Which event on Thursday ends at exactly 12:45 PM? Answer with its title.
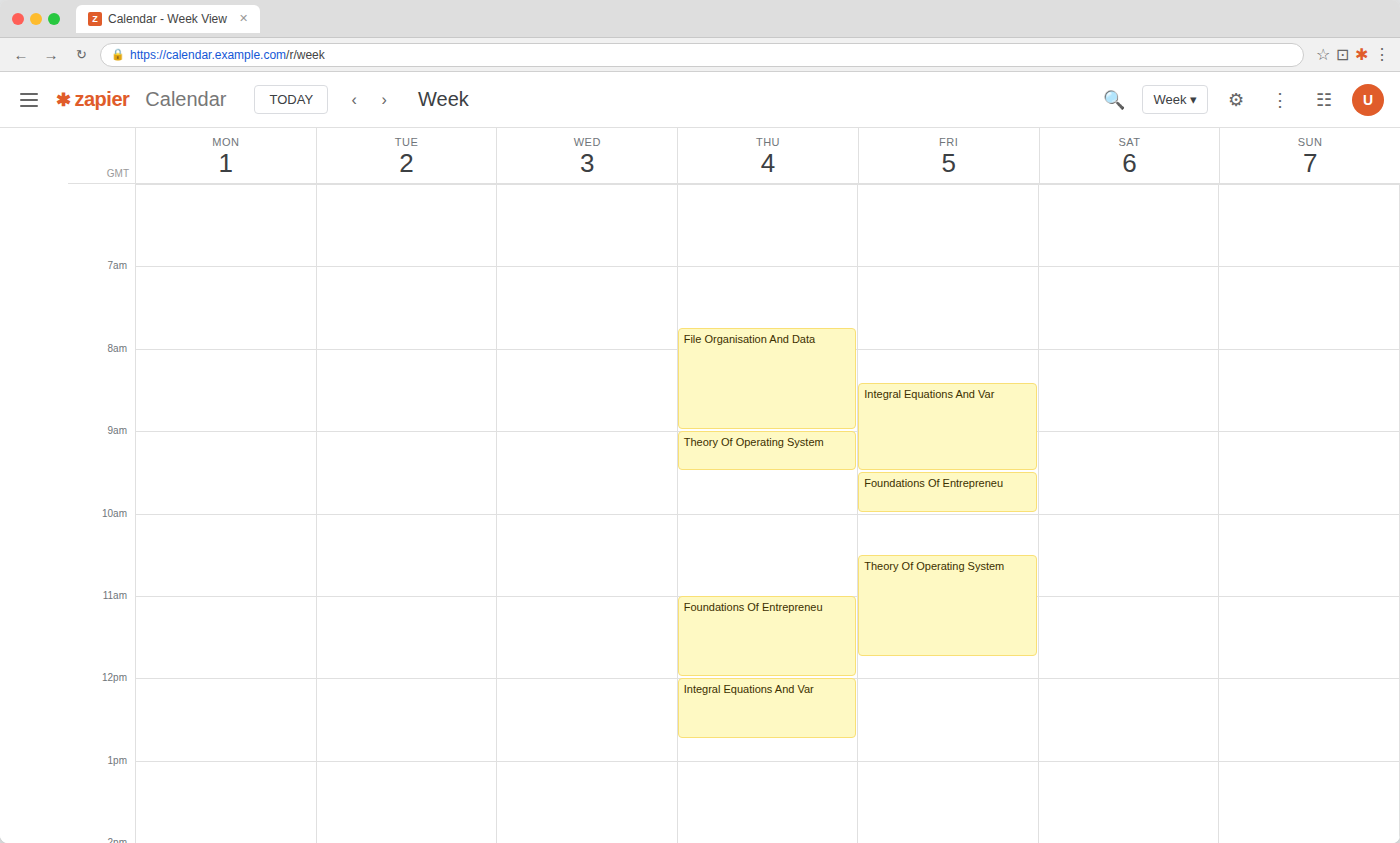
"Integral Equations And Var"